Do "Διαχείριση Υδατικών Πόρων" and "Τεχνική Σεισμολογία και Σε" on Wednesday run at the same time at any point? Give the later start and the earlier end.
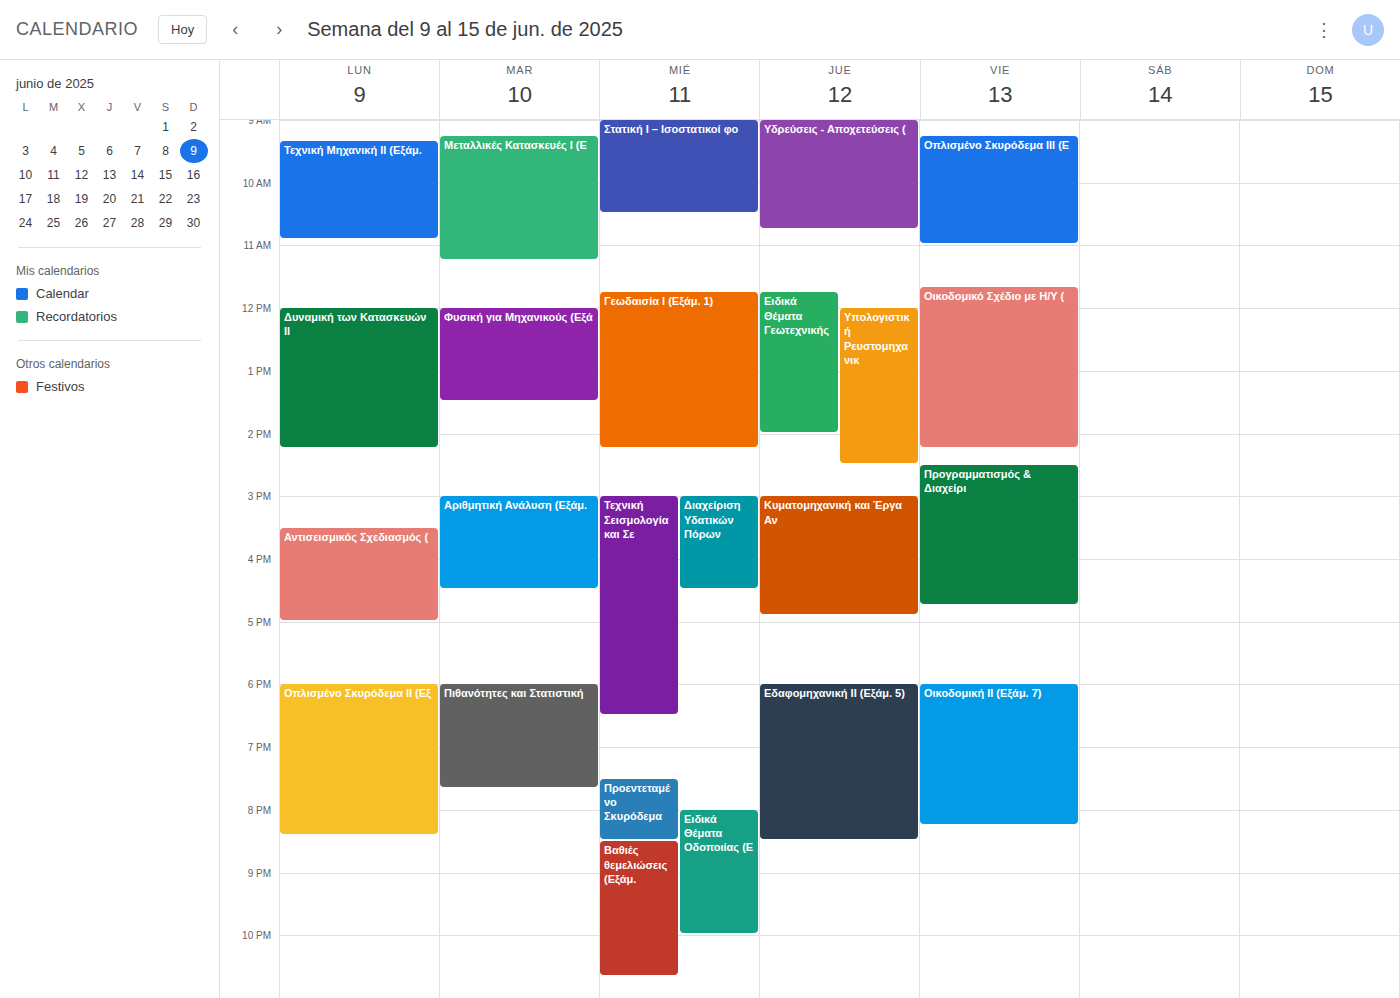
"Διαχείριση Υδατικών Πόρων" runs 3:00 PM to 4:30 PM, inside "Τεχνική Σεισμολογία και Σε" -- they overlap.